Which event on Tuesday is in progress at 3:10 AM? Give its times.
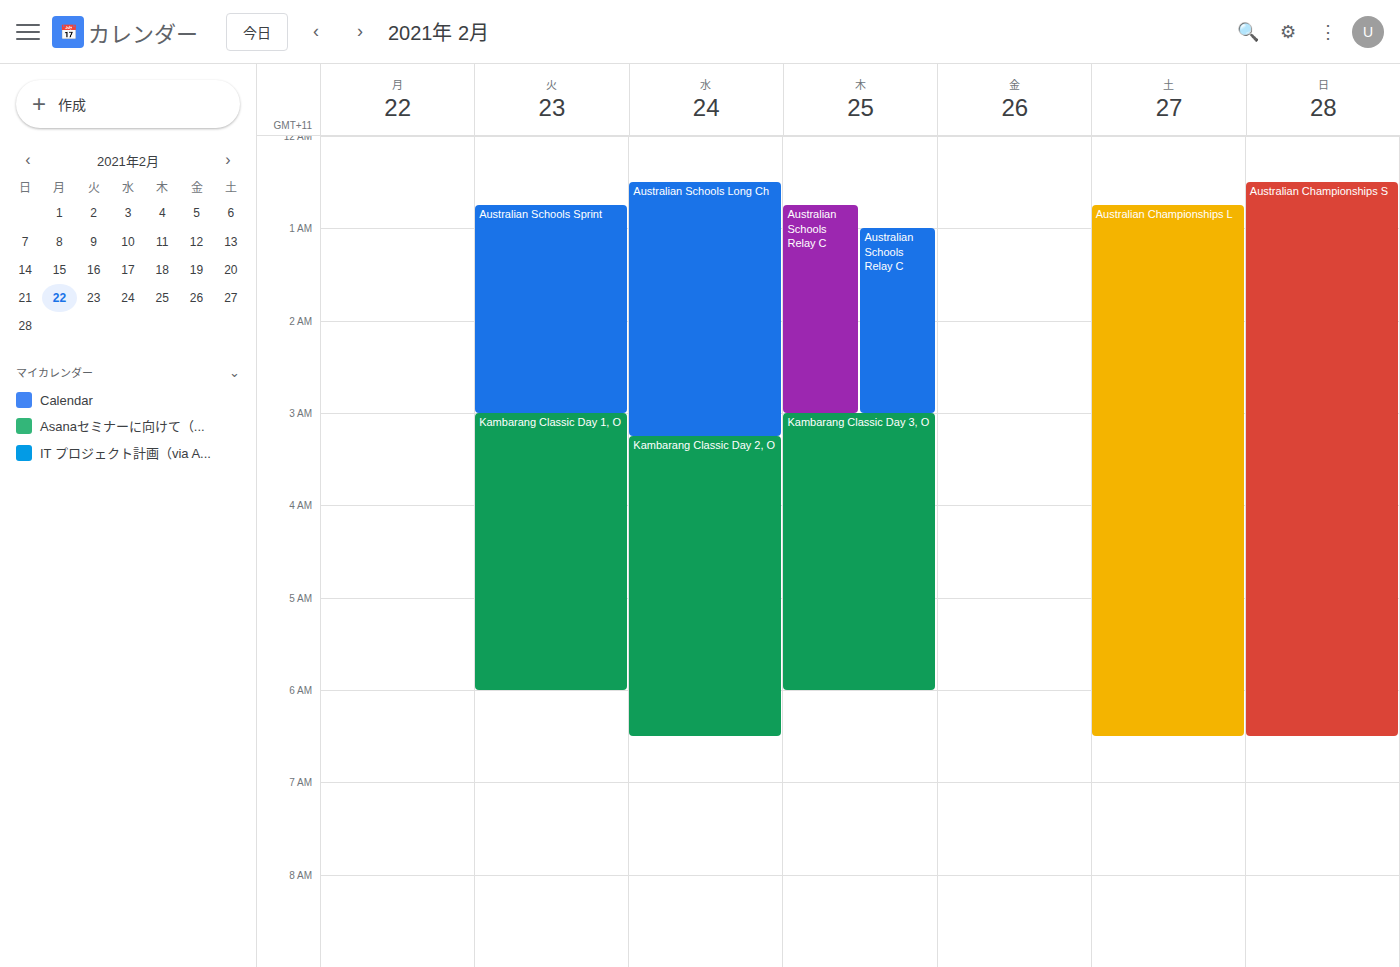
"Kambarang Classic Day 1, O", 3:00 AM to 6:00 AM